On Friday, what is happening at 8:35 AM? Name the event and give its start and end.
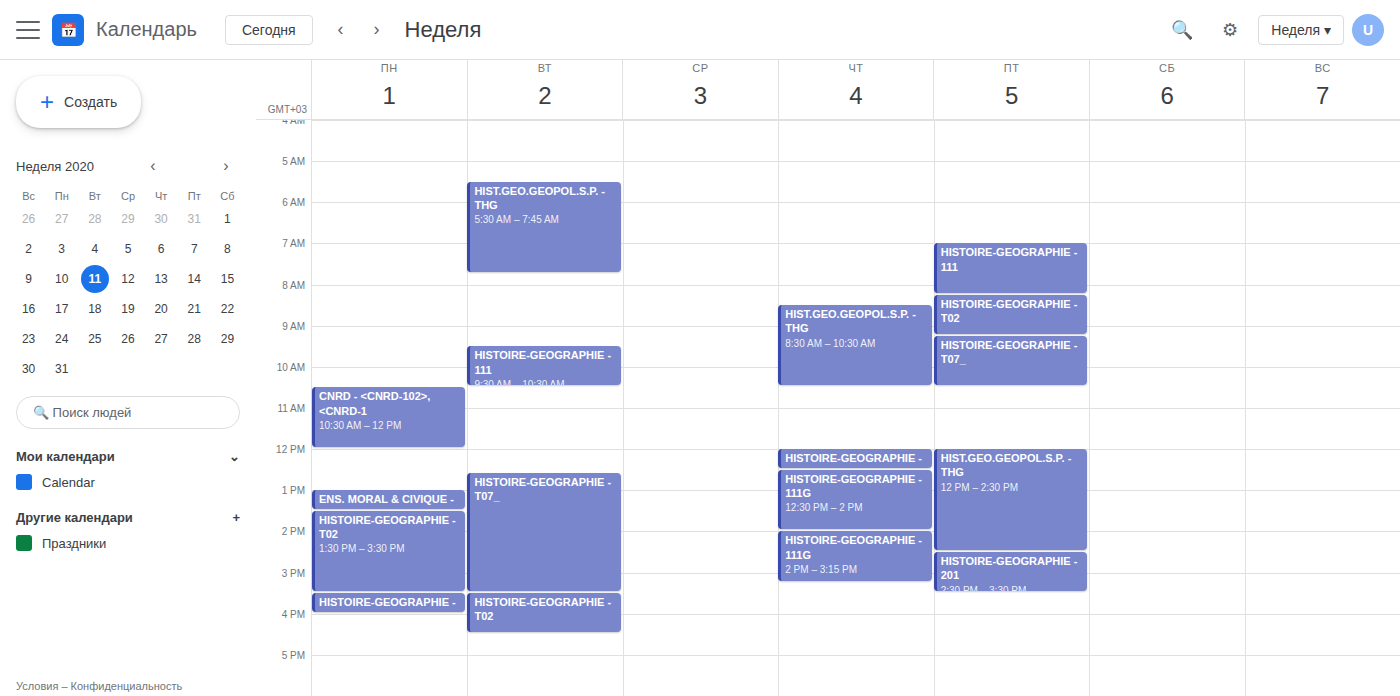
"HISTOIRE-GEOGRAPHIE - T02", 8:15 AM to 9:15 AM